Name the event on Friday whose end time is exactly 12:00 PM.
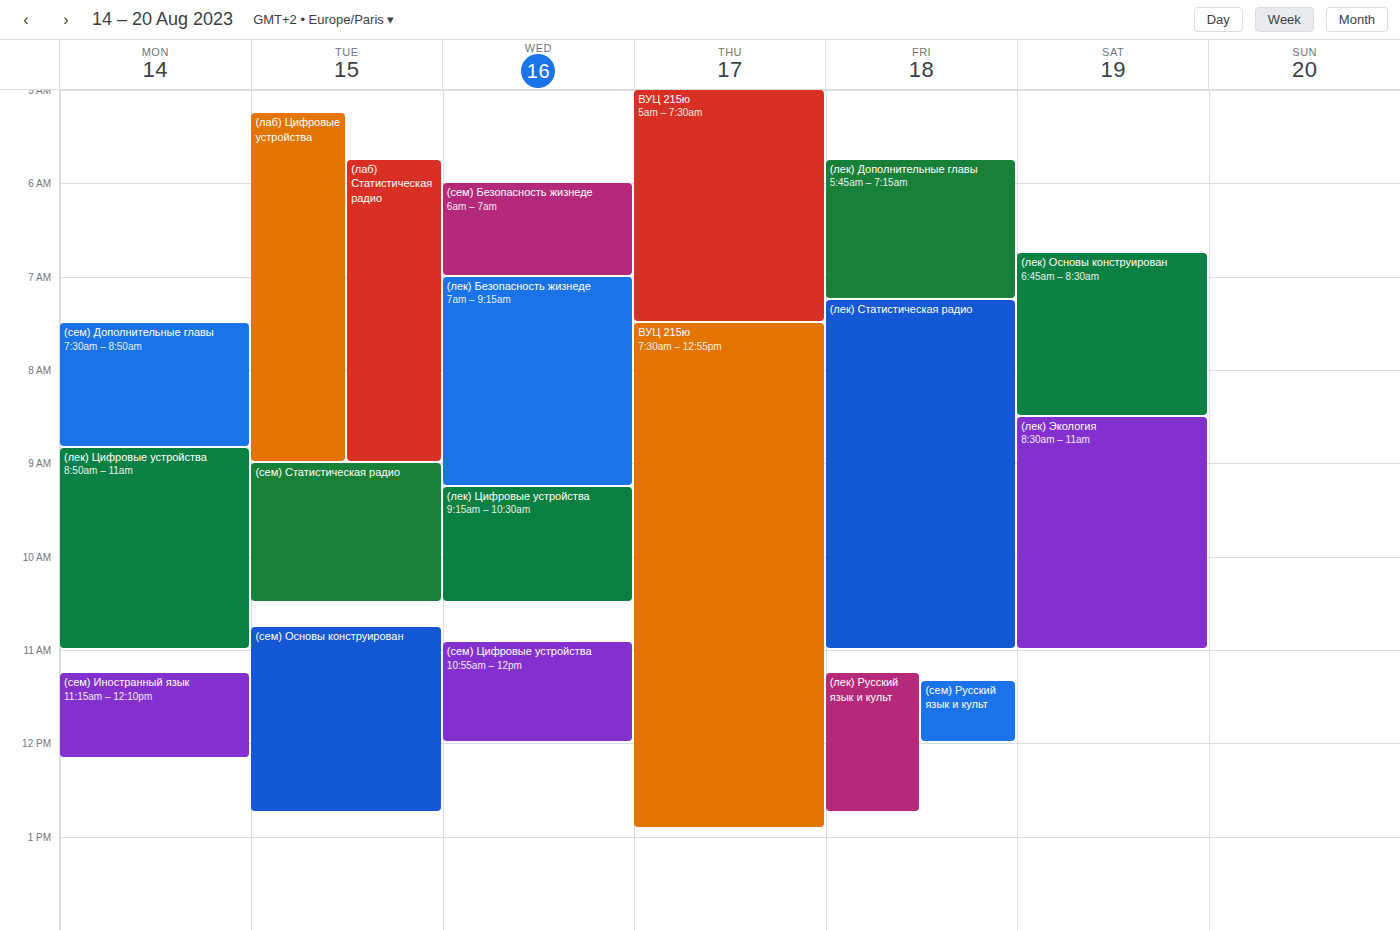
"(сем) Русский язык и культ"